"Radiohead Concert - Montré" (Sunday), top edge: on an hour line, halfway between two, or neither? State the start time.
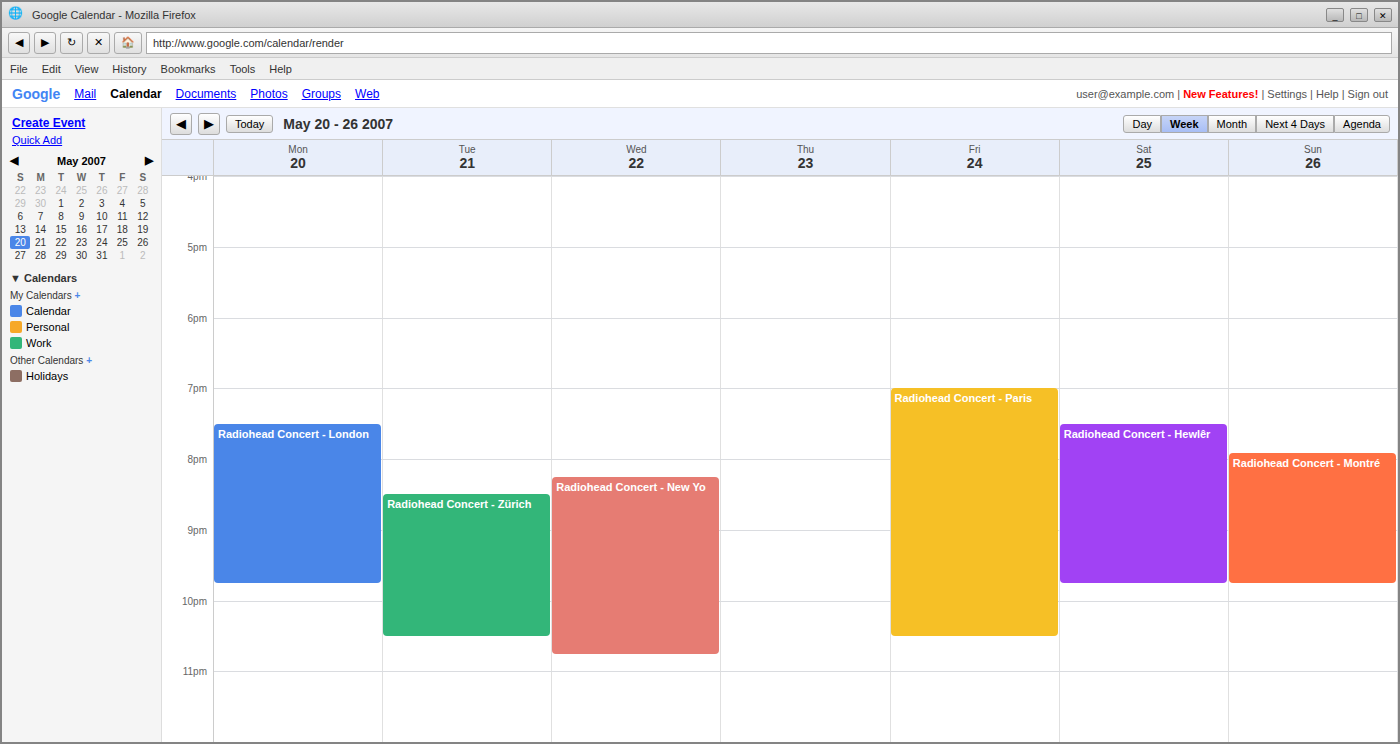
7:55 PM -- neither: 55 minutes below the 7 PM line and 5 minutes above the 8 PM line.